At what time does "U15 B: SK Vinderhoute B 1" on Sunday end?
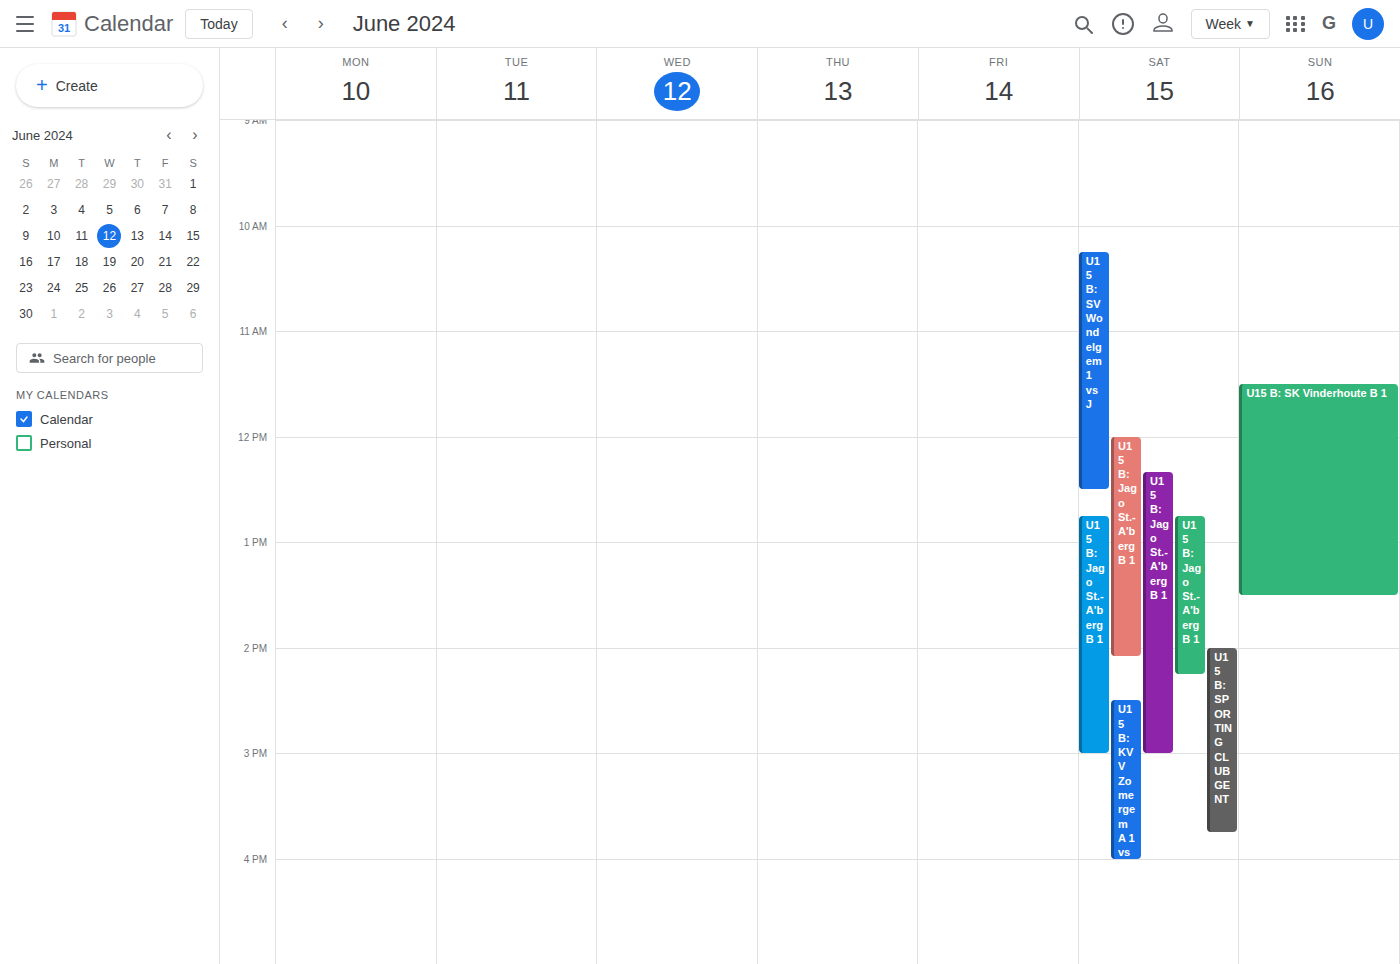
1:30 PM